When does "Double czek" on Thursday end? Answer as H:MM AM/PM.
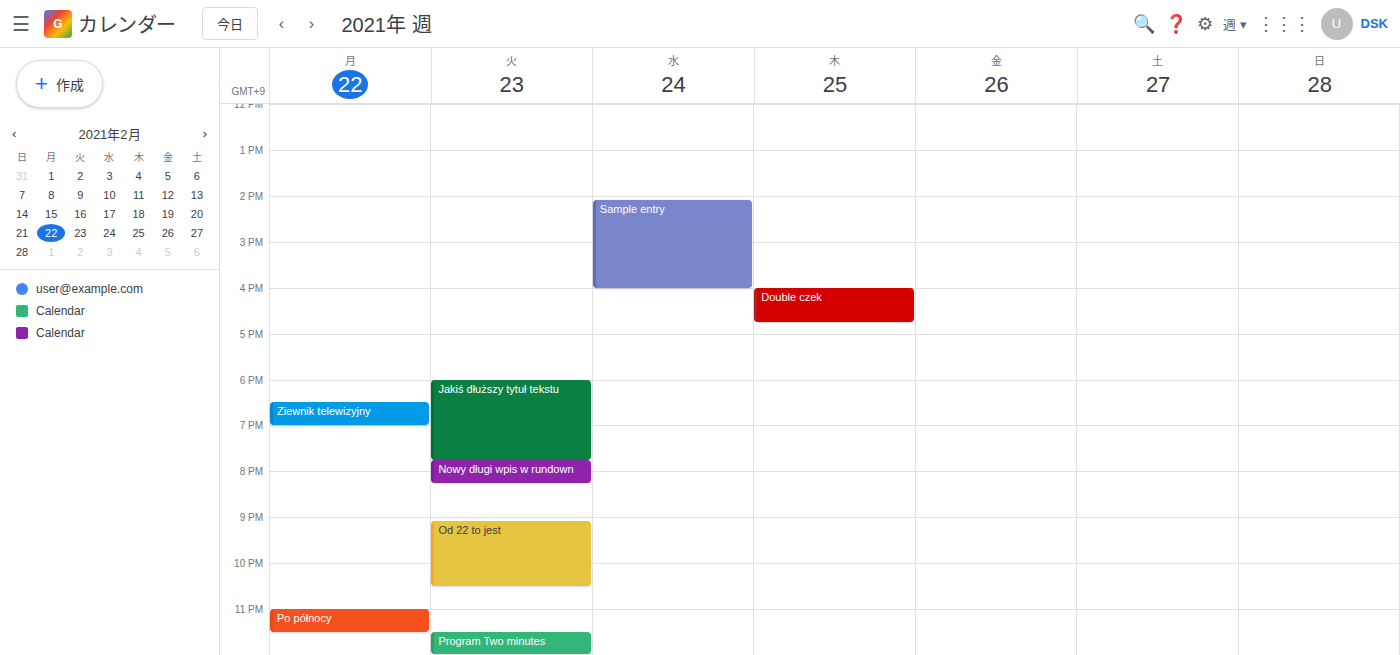
4:45 PM